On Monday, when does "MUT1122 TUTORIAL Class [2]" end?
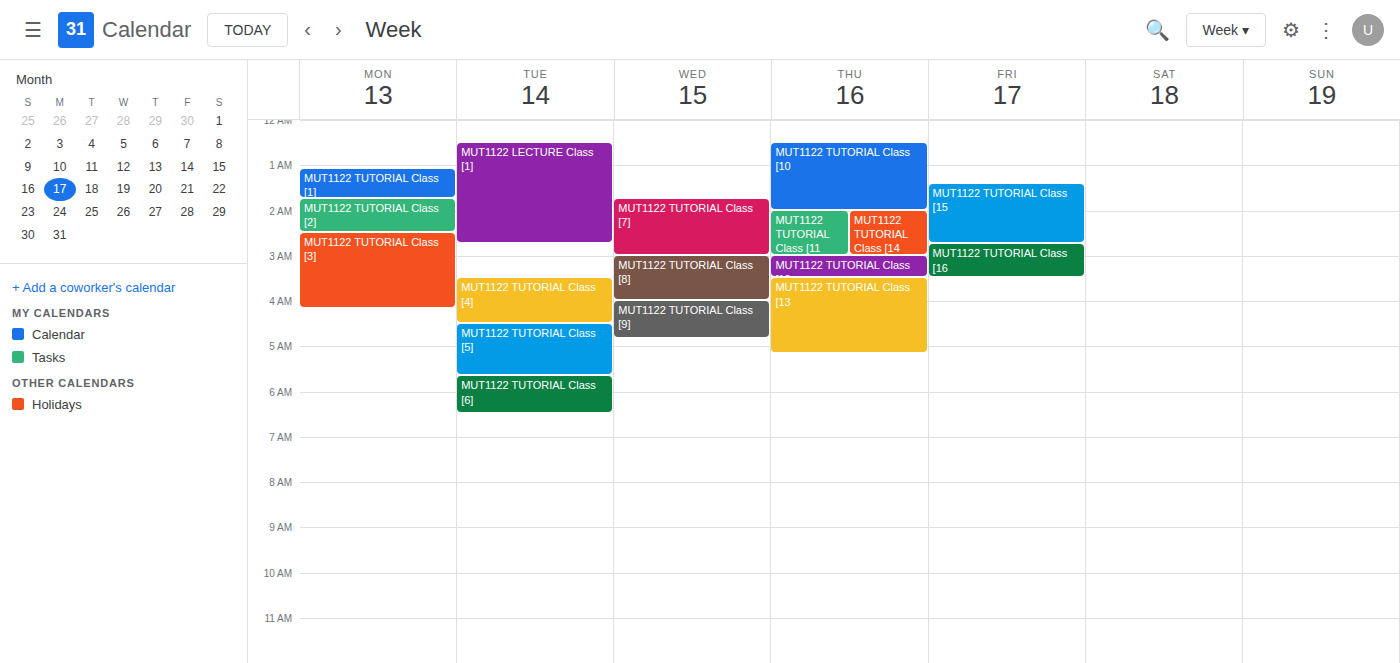
2:30 AM